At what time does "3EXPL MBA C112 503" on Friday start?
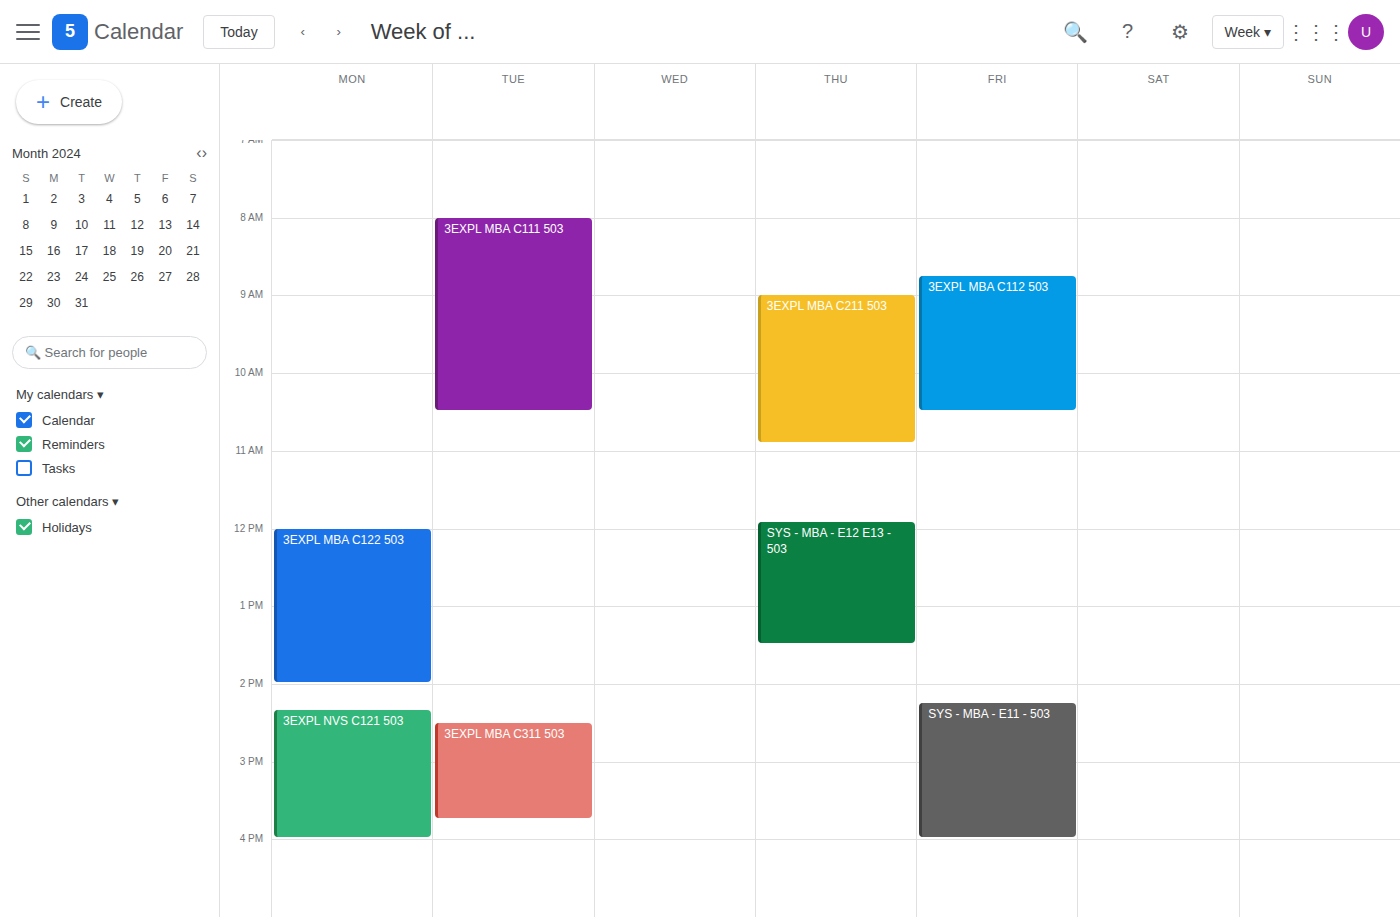
8:45 AM